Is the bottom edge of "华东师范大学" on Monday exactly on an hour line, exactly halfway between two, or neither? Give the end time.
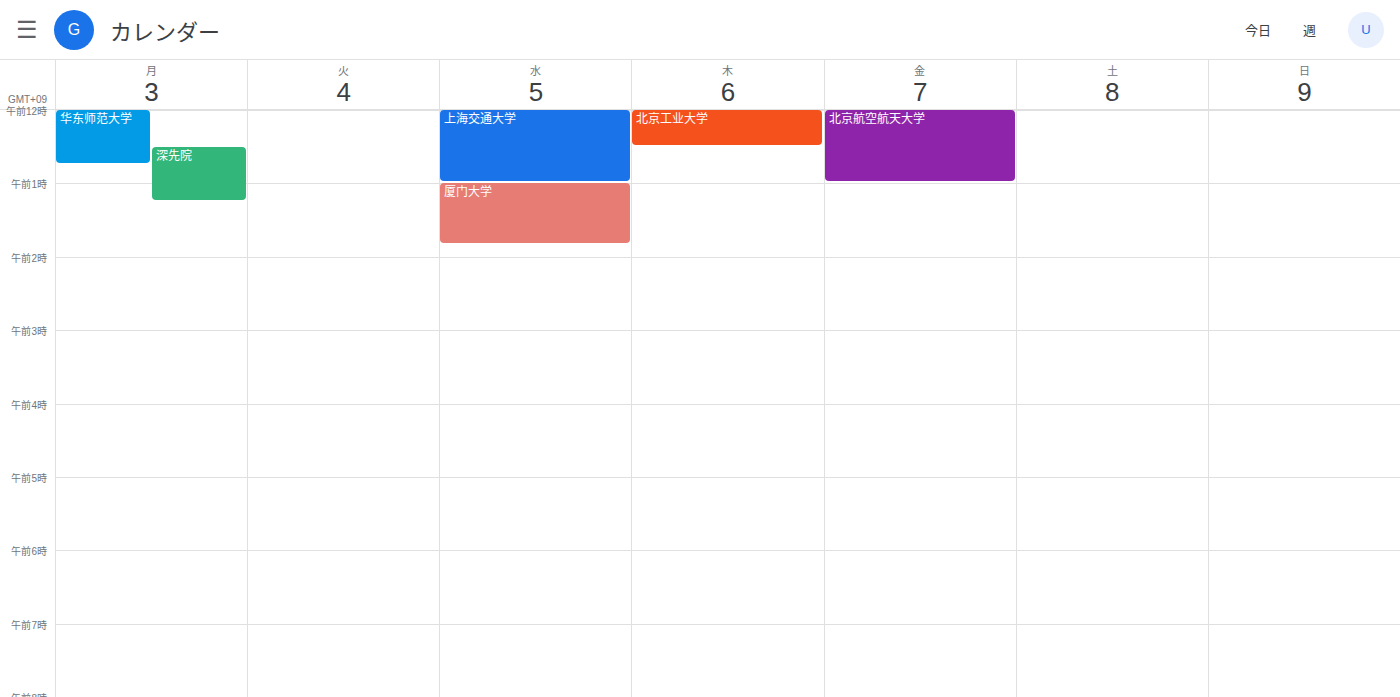
12:45 AM -- neither: three quarters of the way from the 12 AM line to the 1 AM line.